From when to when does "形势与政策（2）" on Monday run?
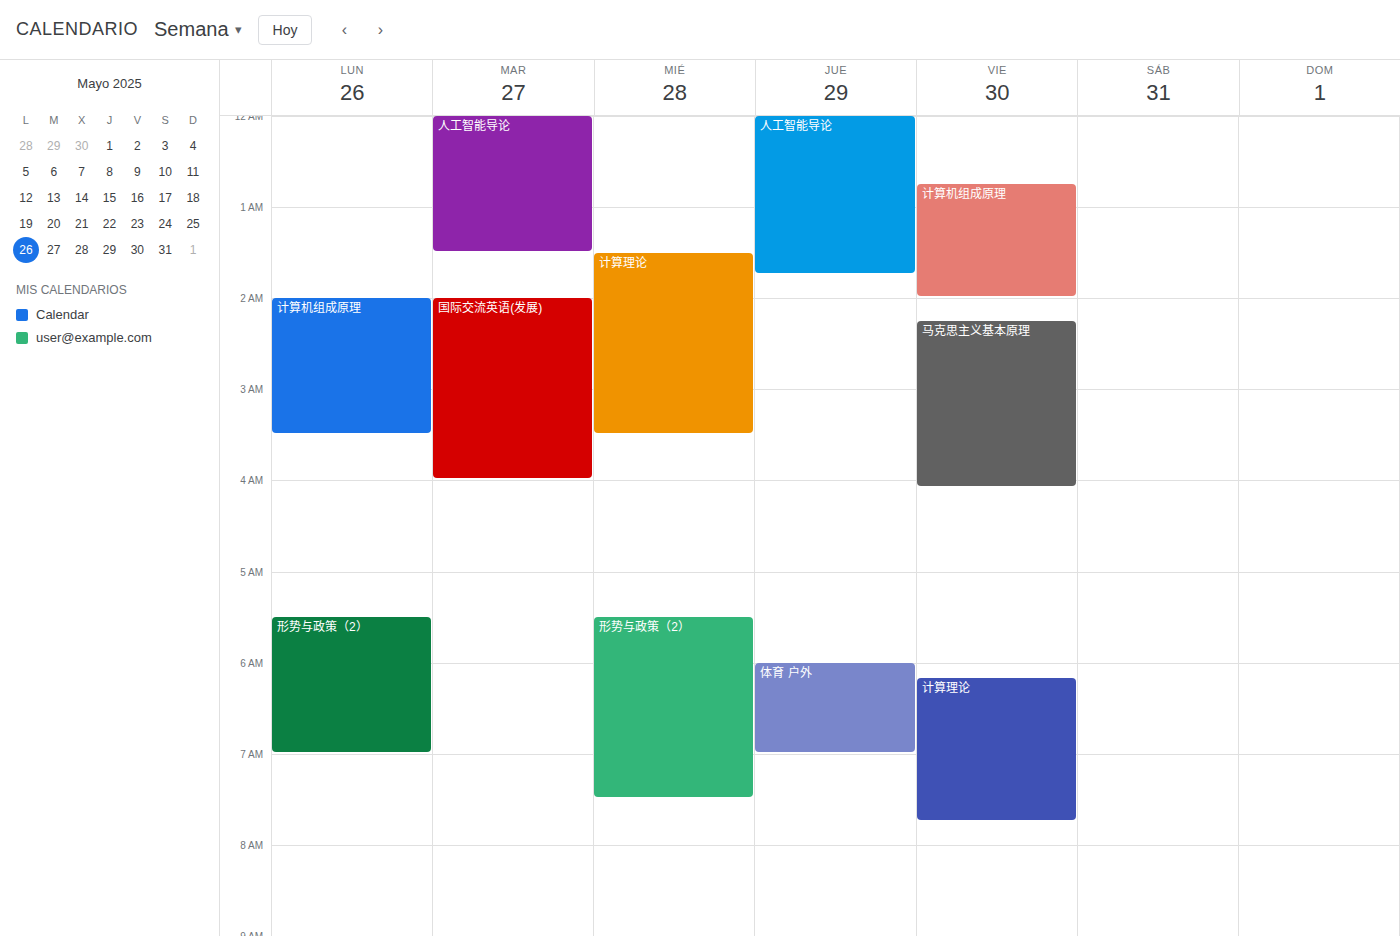
5:30 AM to 7:00 AM